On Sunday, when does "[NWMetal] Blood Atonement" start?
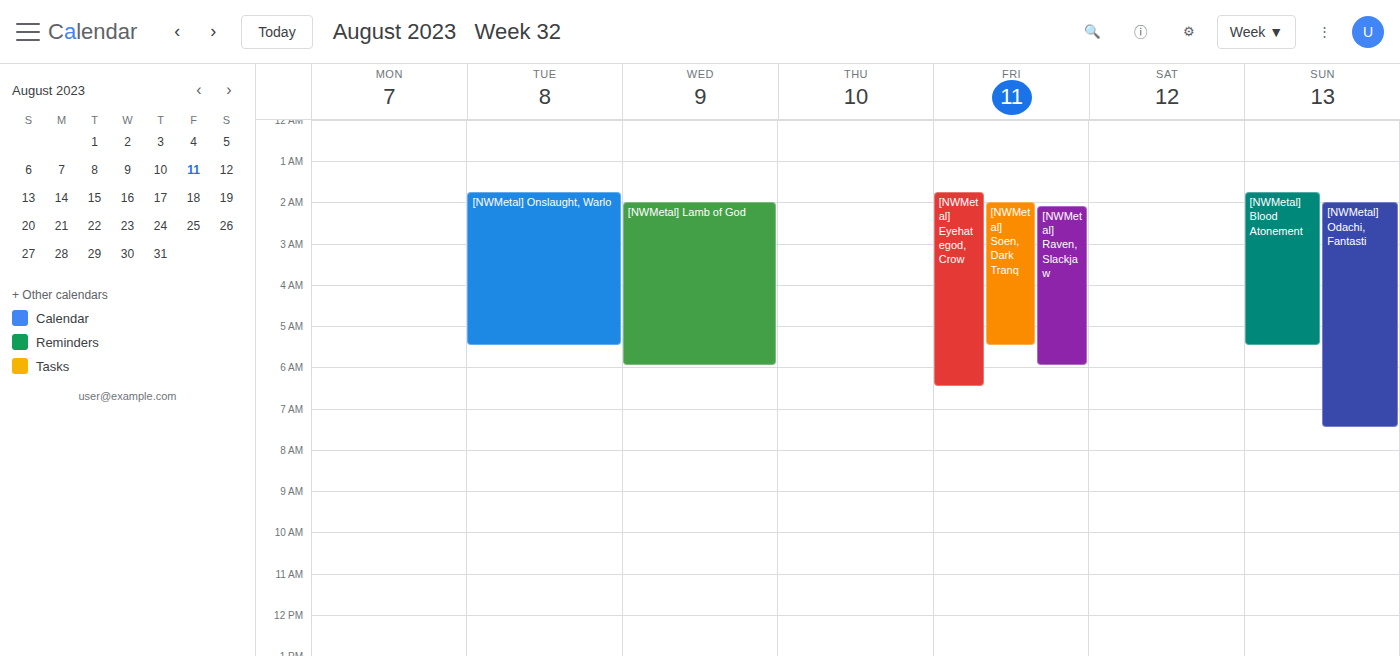
1:45 AM